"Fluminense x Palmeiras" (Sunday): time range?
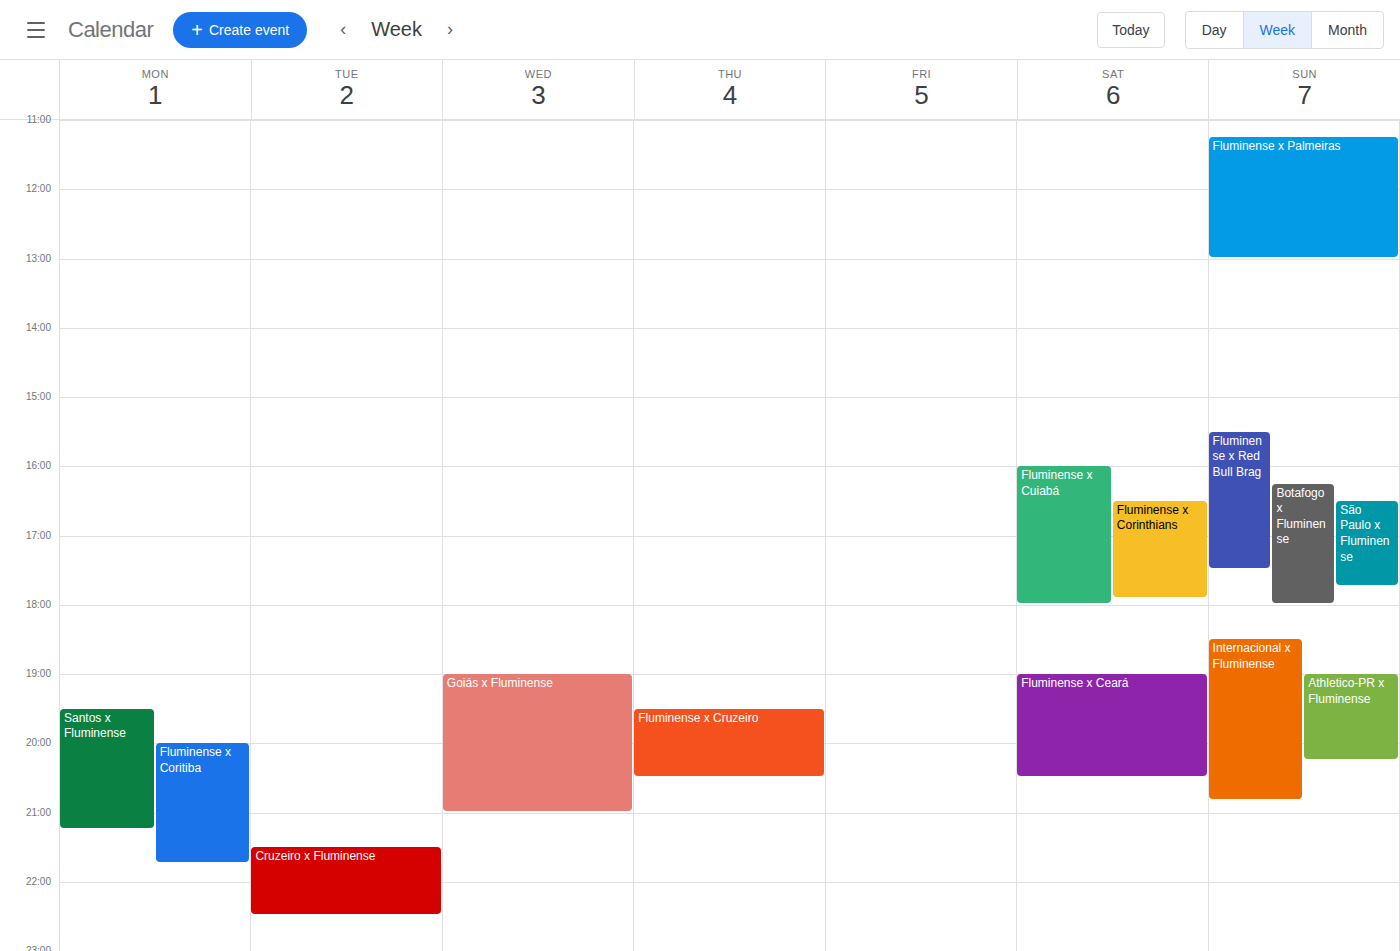
11:15 AM to 1:00 PM